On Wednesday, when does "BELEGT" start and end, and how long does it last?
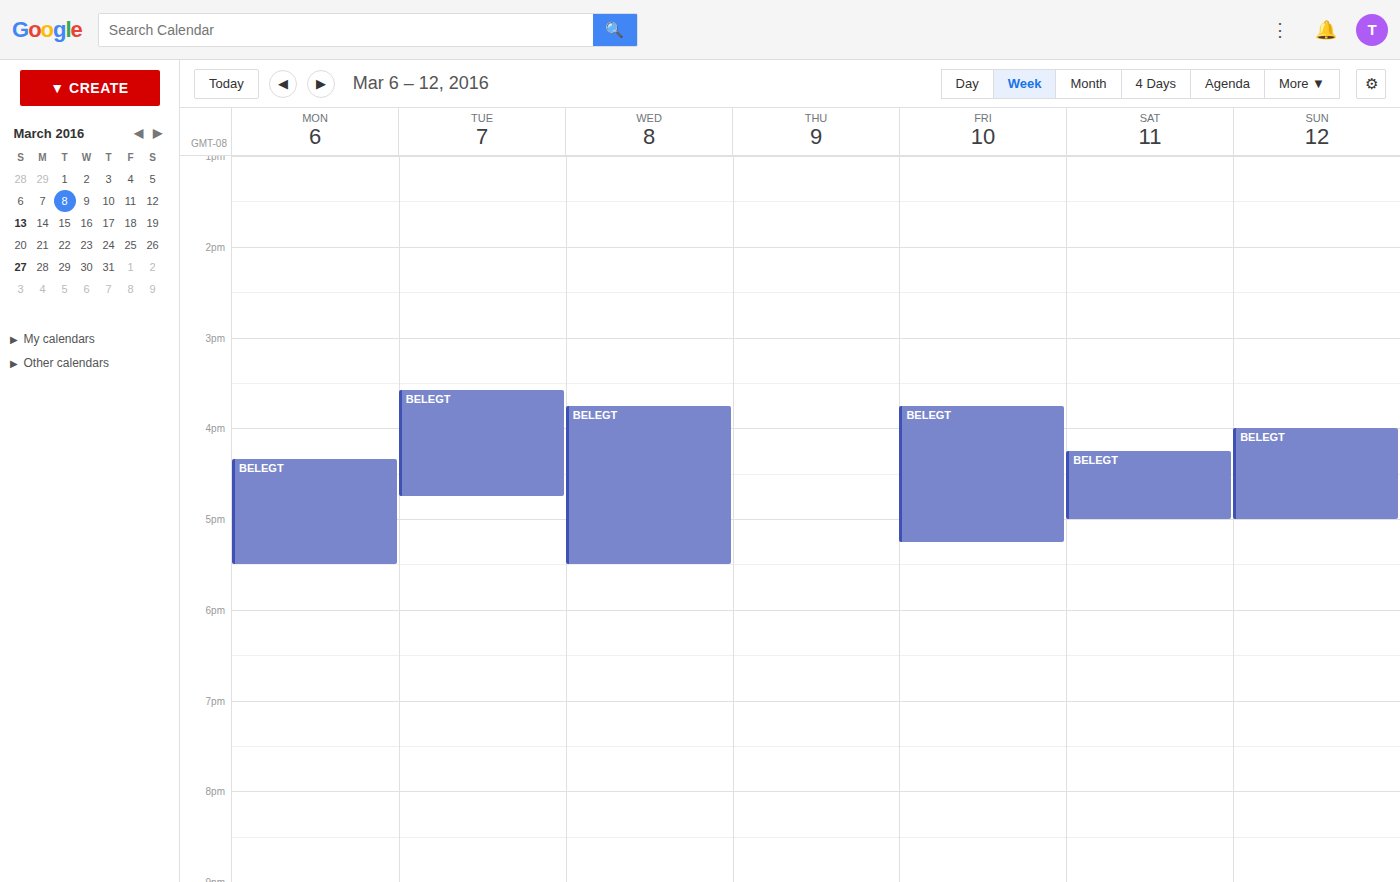
3:45 PM to 5:30 PM, 1 hour 45 minutes